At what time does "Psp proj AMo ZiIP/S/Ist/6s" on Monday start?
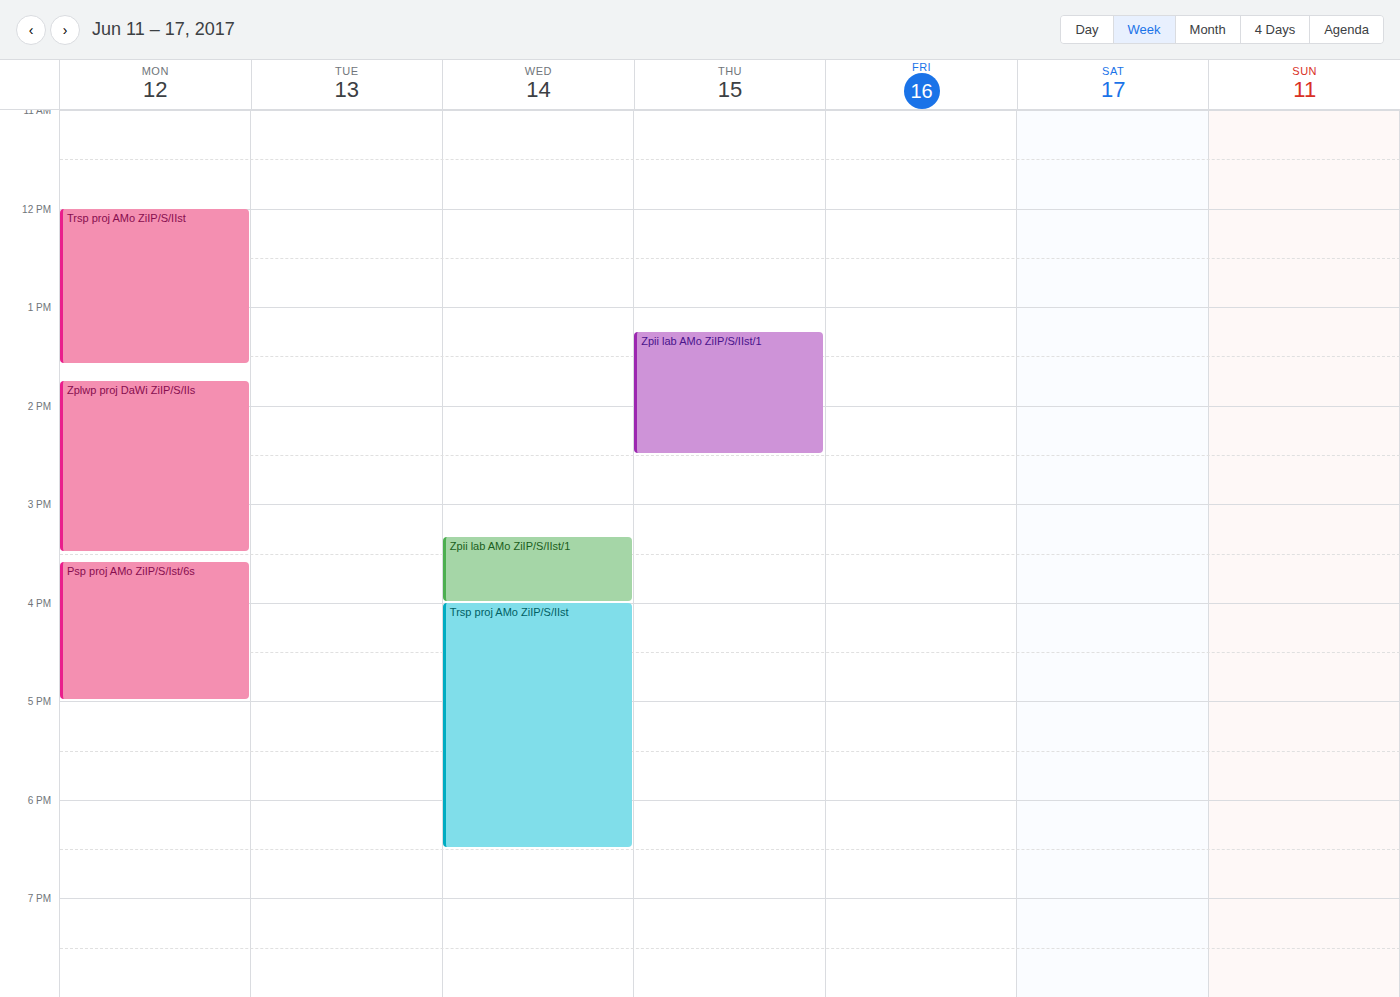
3:35 PM